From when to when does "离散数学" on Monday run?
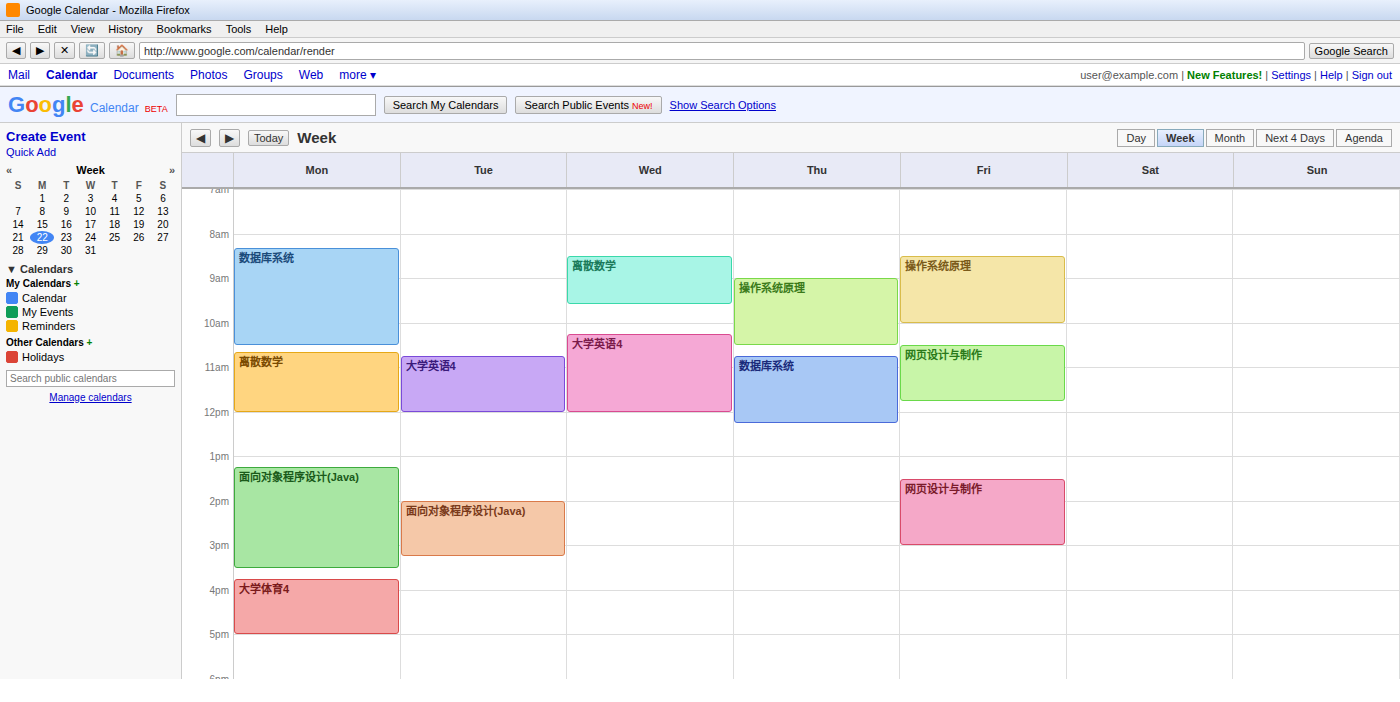
10:40 AM to 12:00 PM